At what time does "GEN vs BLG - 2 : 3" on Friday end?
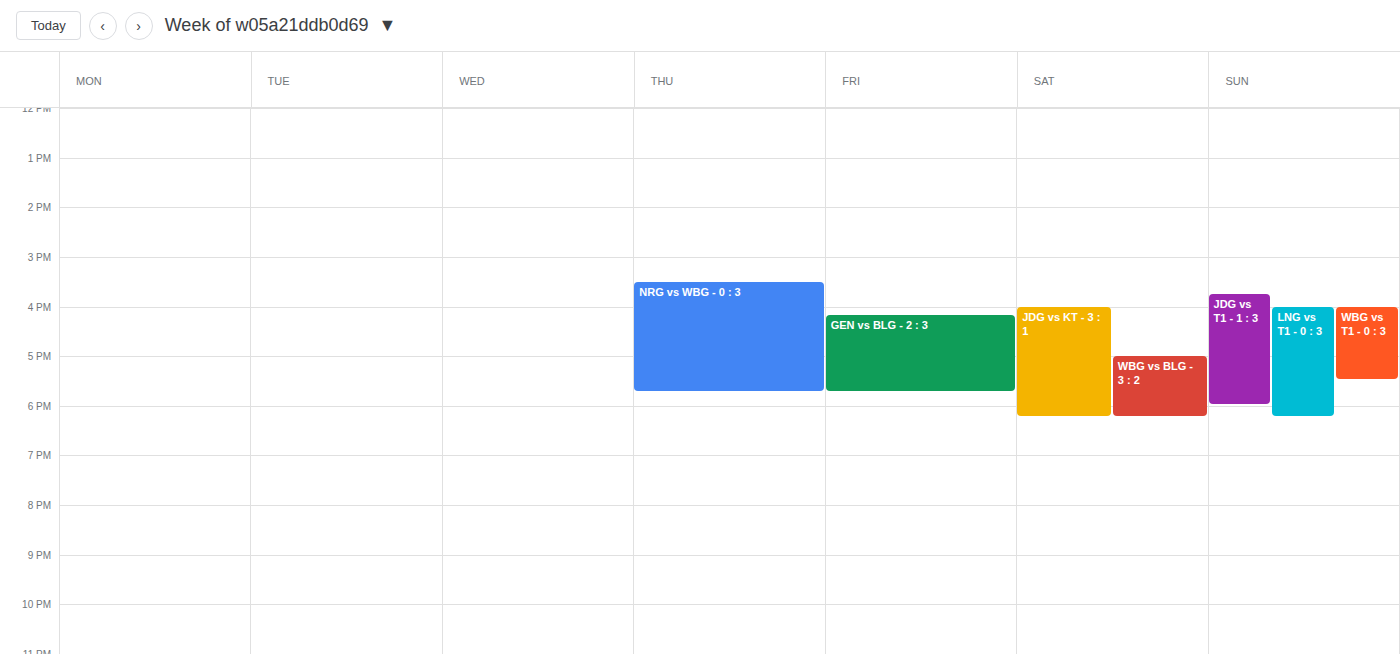
5:45 PM